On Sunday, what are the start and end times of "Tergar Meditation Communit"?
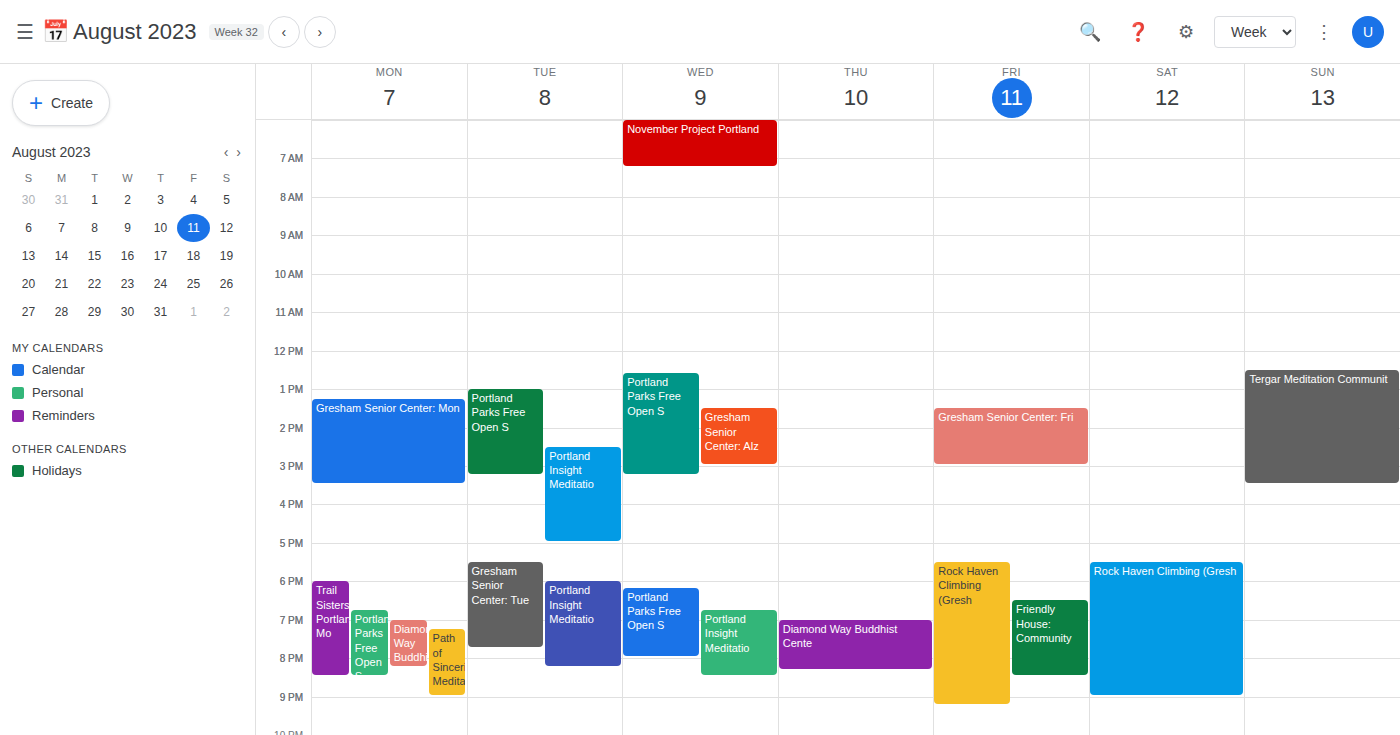
12:30 to 15:30